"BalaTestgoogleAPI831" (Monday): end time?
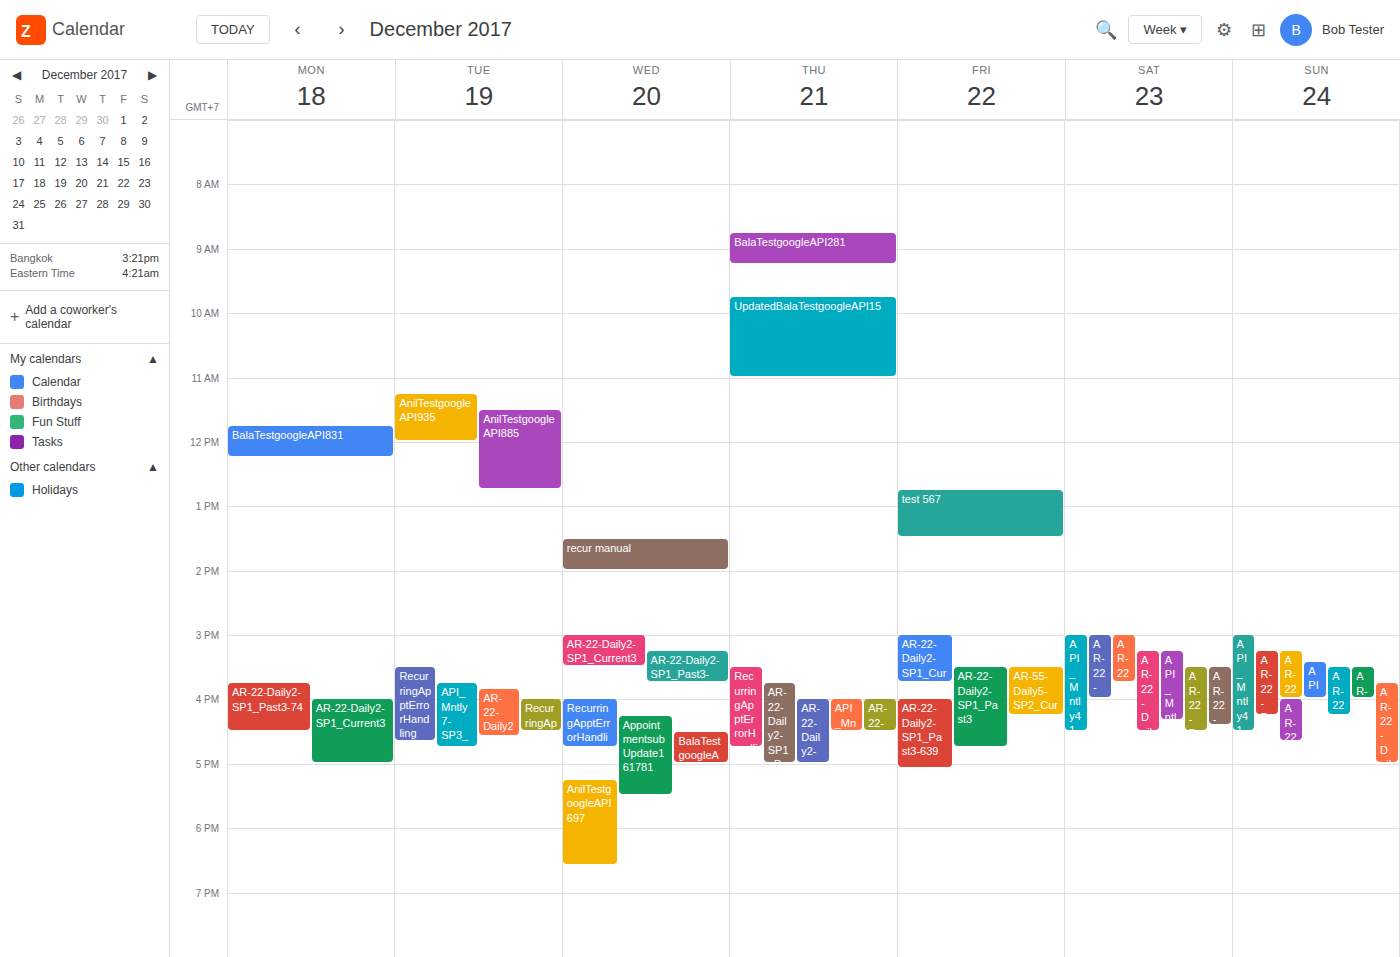
12:15